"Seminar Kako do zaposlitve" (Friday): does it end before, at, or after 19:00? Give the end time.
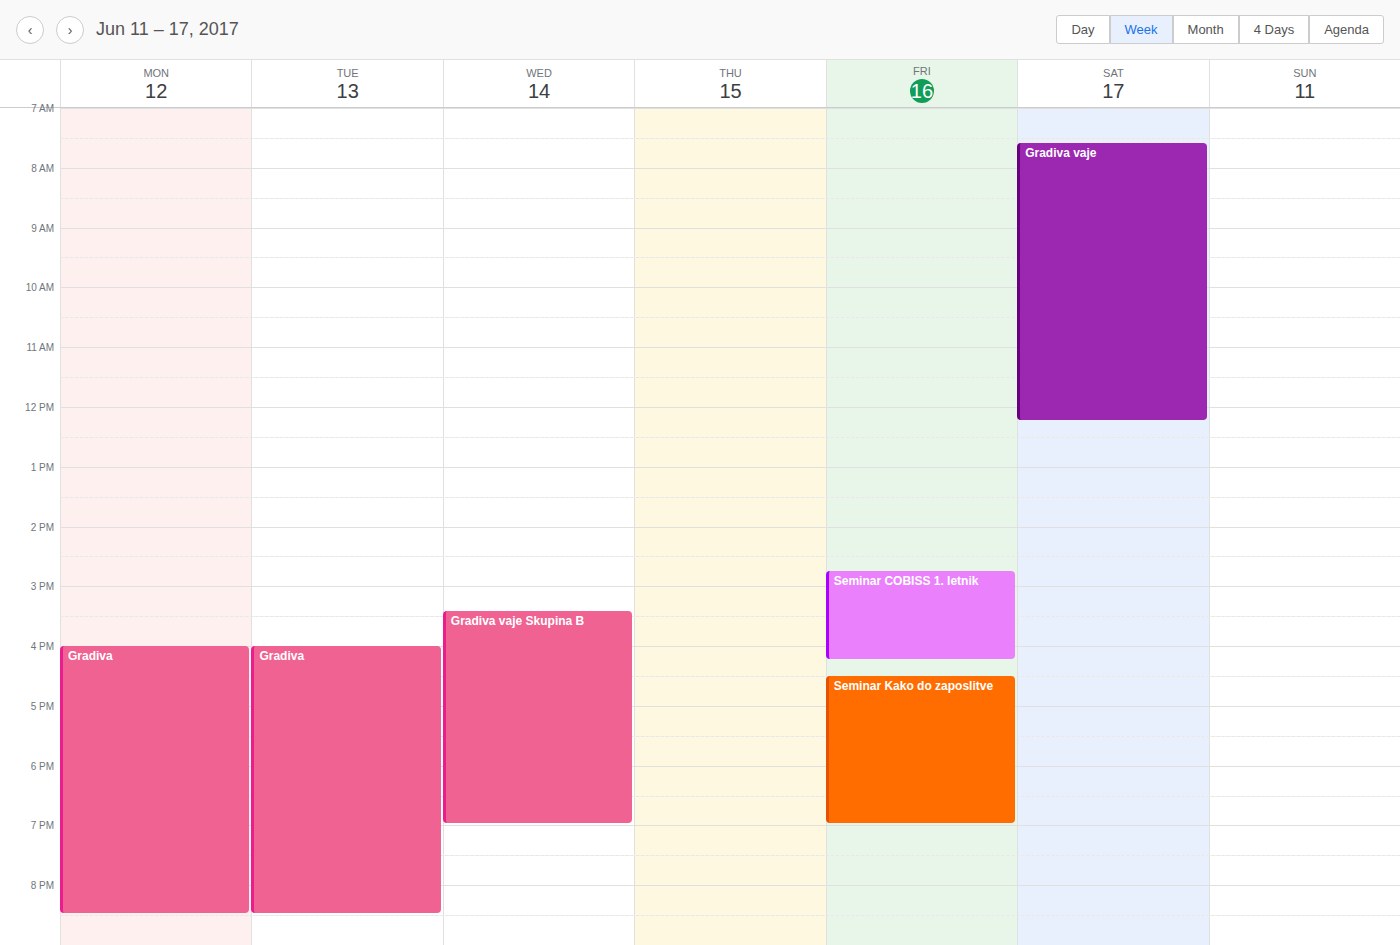
19:00 -- exactly at 19:00, on the 19:00 line.